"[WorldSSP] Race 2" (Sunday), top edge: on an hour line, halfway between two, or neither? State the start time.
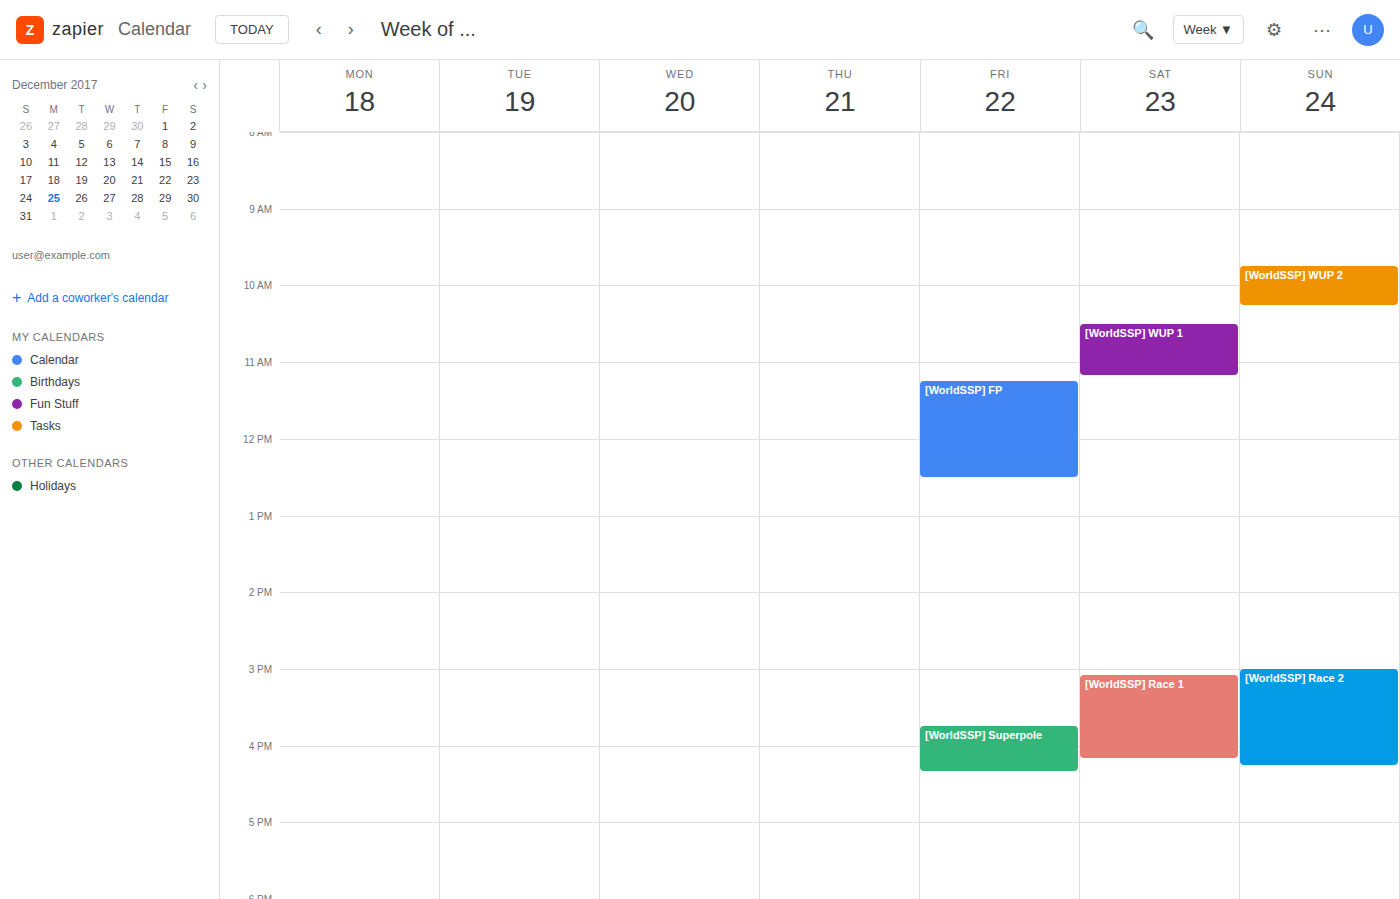
3:00 PM -- exactly on the 3 PM line.